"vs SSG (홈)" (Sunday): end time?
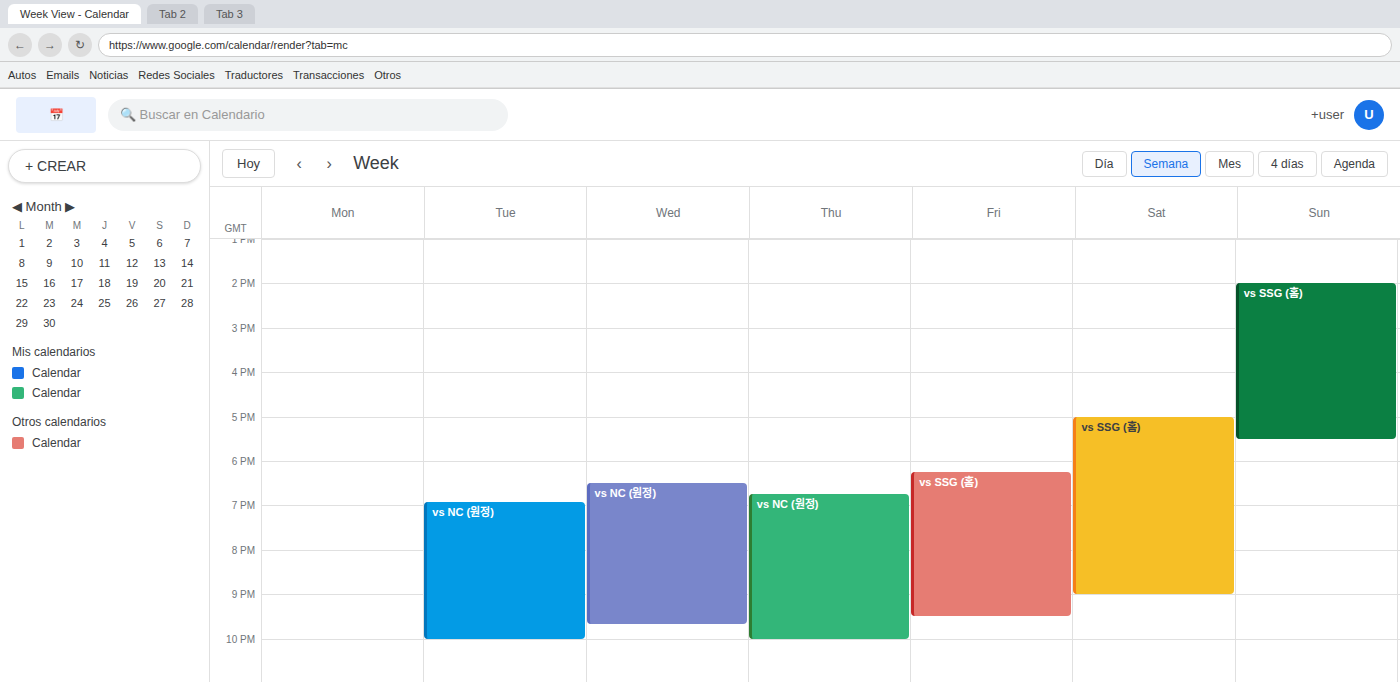
5:30 PM